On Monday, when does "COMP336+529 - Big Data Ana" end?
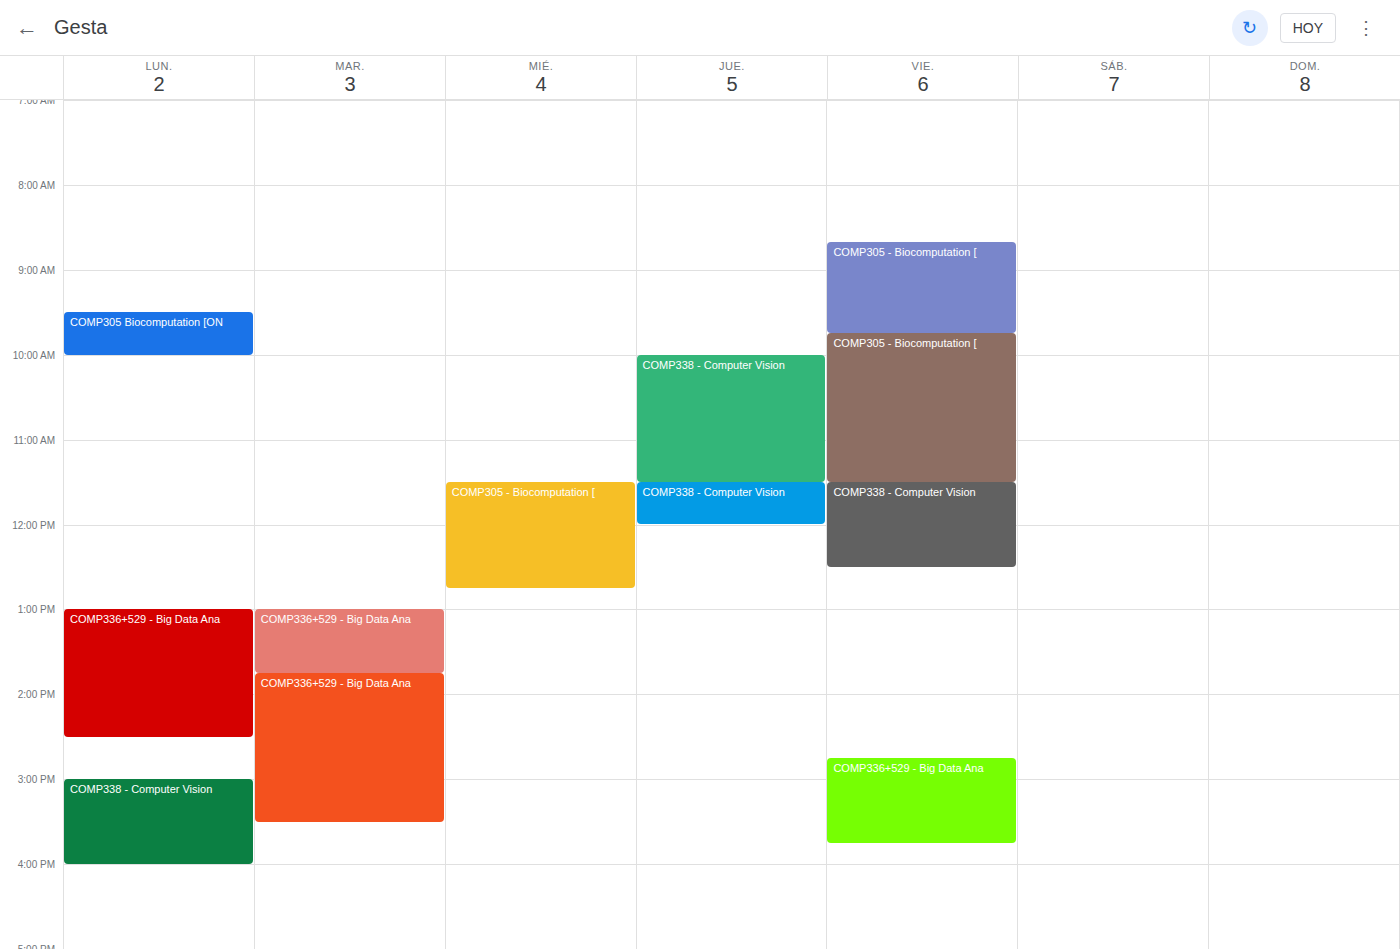
2:30 PM